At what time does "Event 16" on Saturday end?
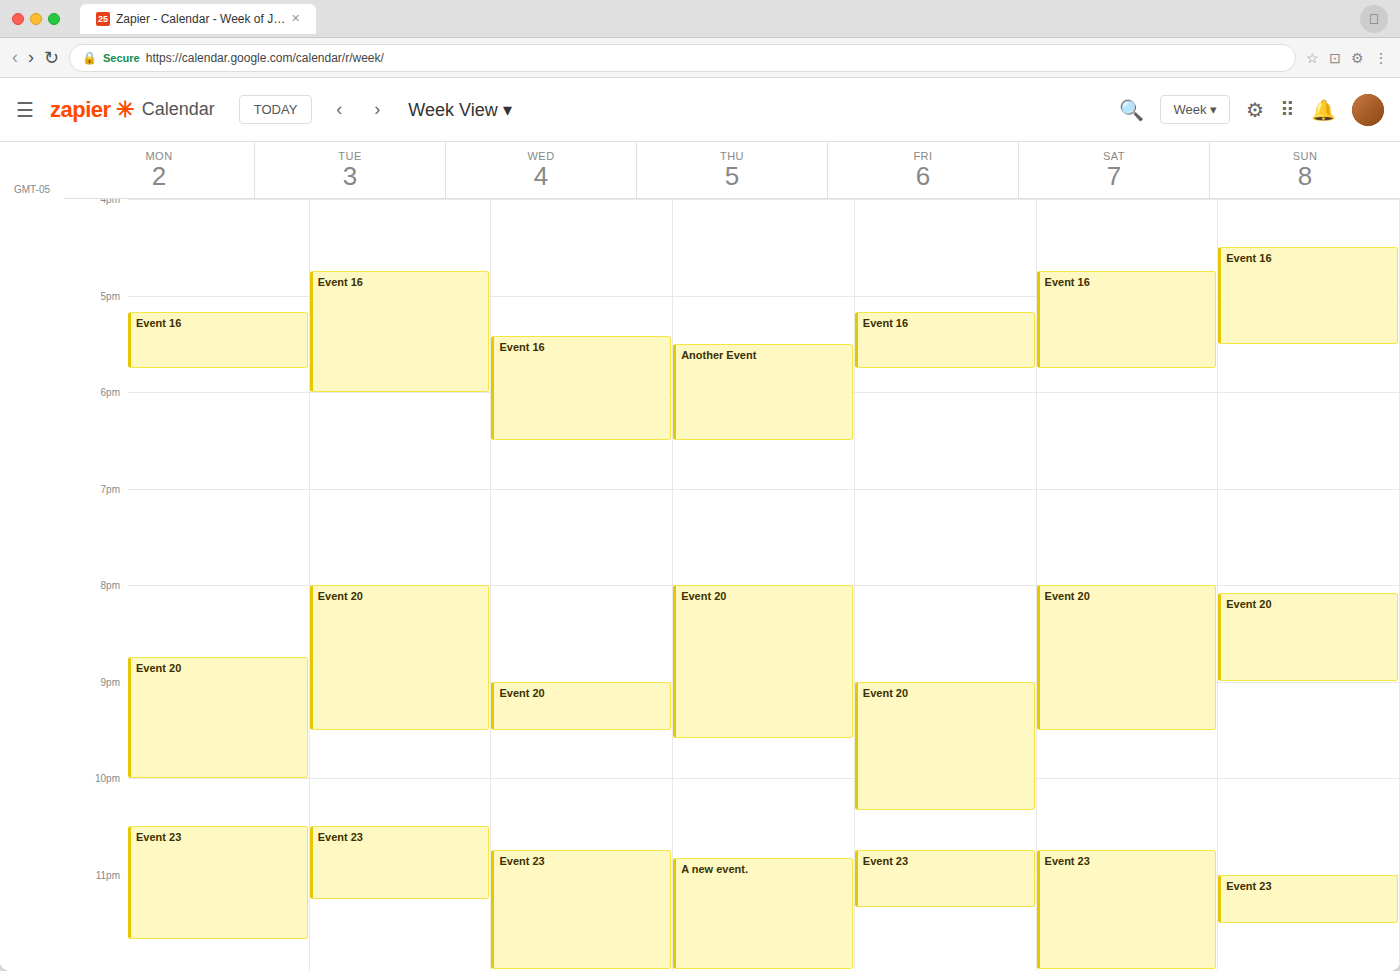
17:45